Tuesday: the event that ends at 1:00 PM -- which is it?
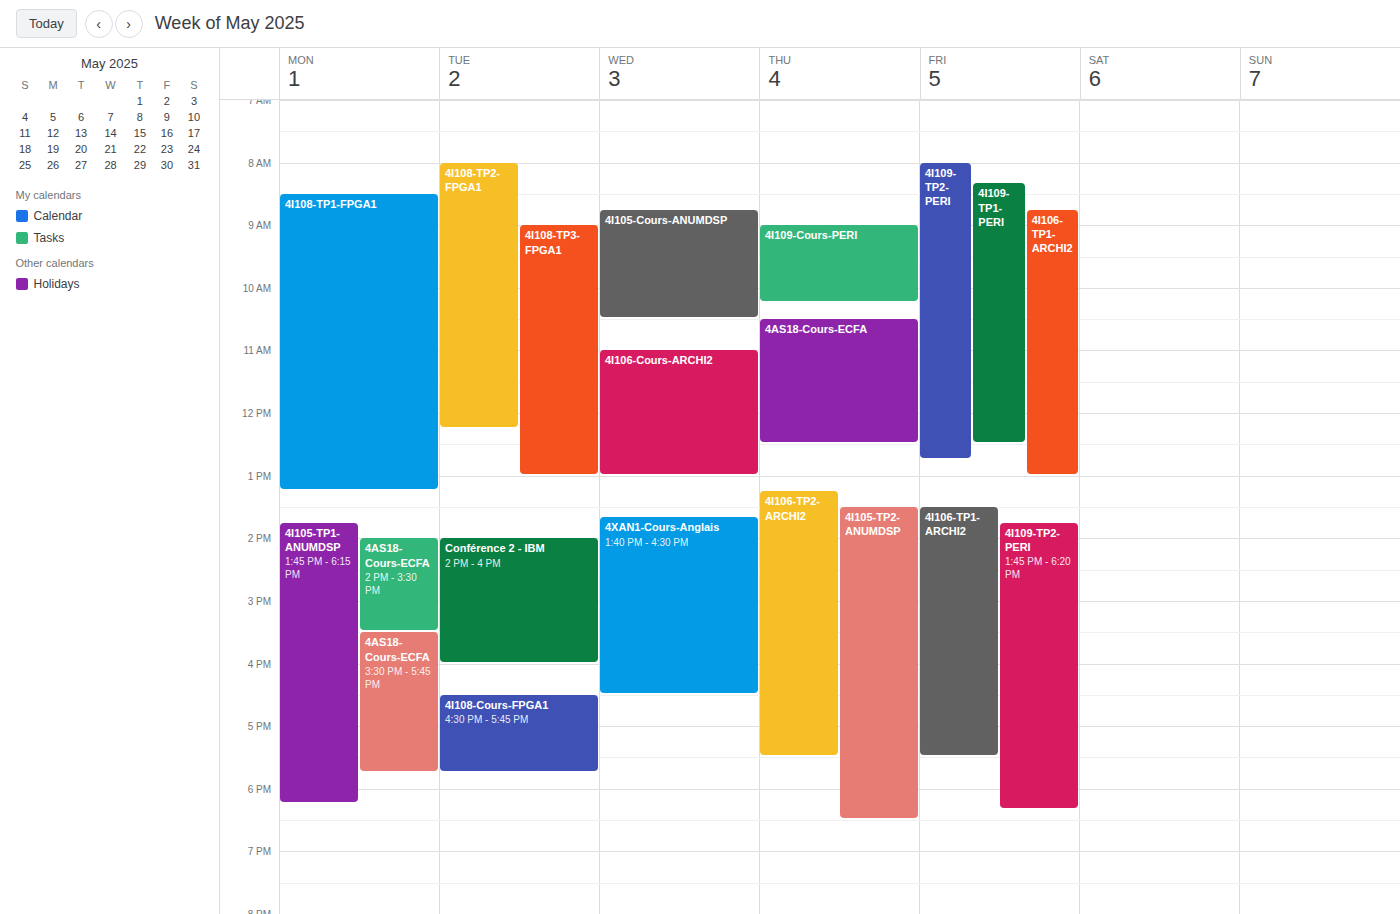
"4I108-TP3-FPGA1"